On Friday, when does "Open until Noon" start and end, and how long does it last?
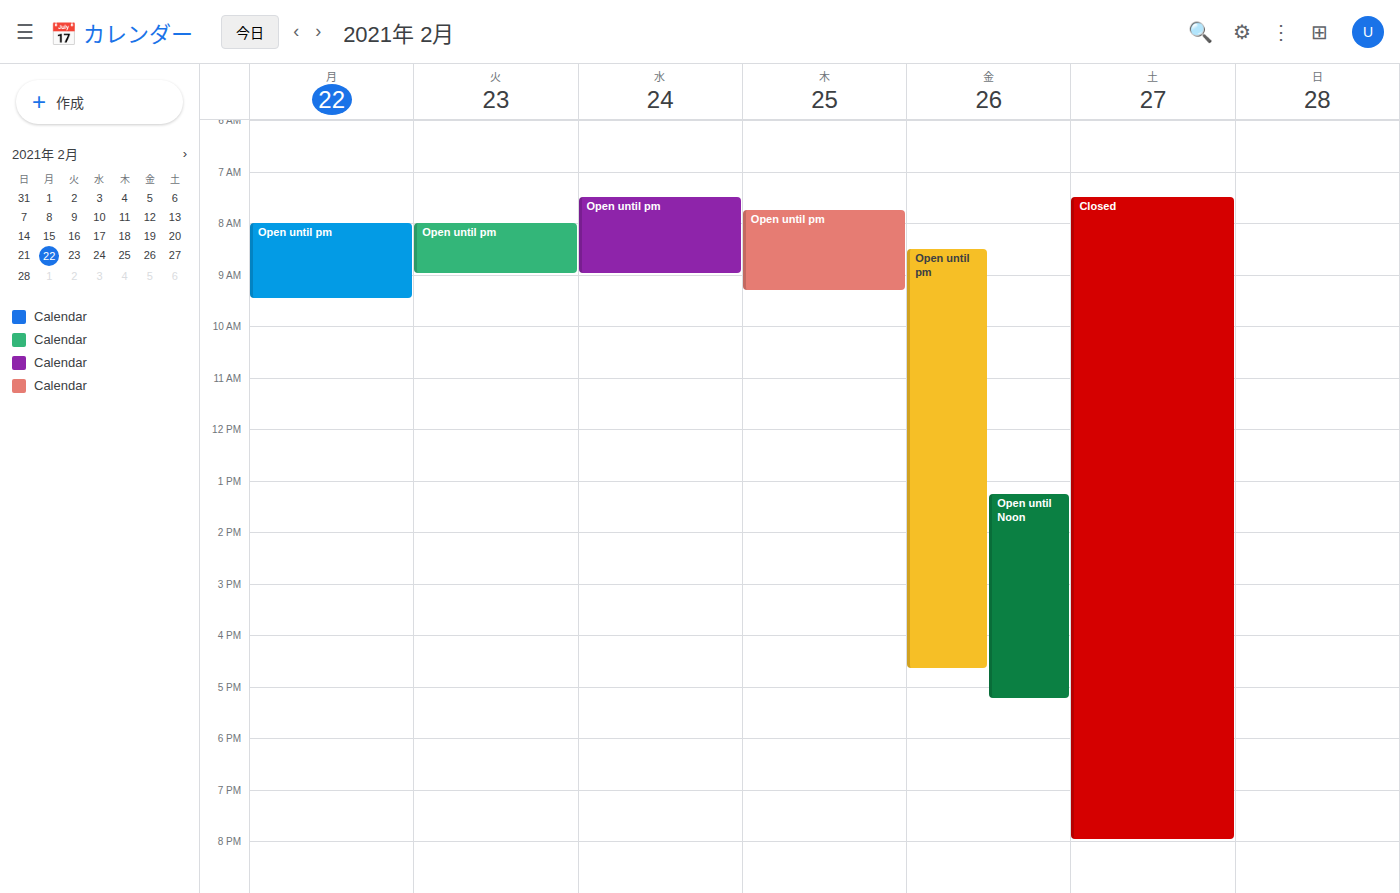
1:15 PM to 5:15 PM, 4 hours